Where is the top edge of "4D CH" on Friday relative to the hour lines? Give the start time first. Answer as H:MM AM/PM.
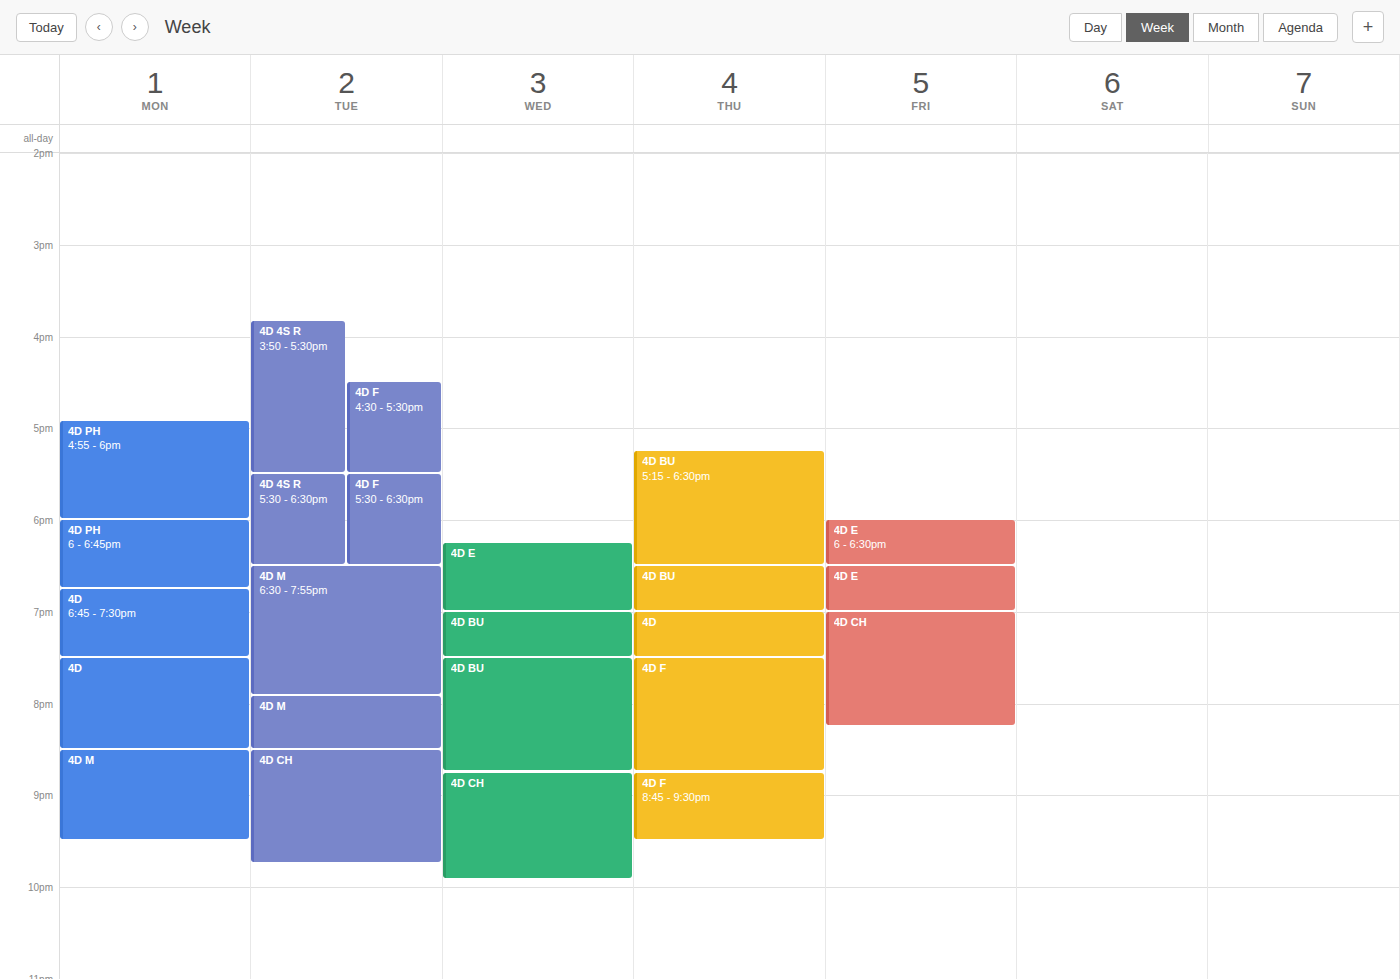
7:00 PM -- exactly on the 7 PM line.